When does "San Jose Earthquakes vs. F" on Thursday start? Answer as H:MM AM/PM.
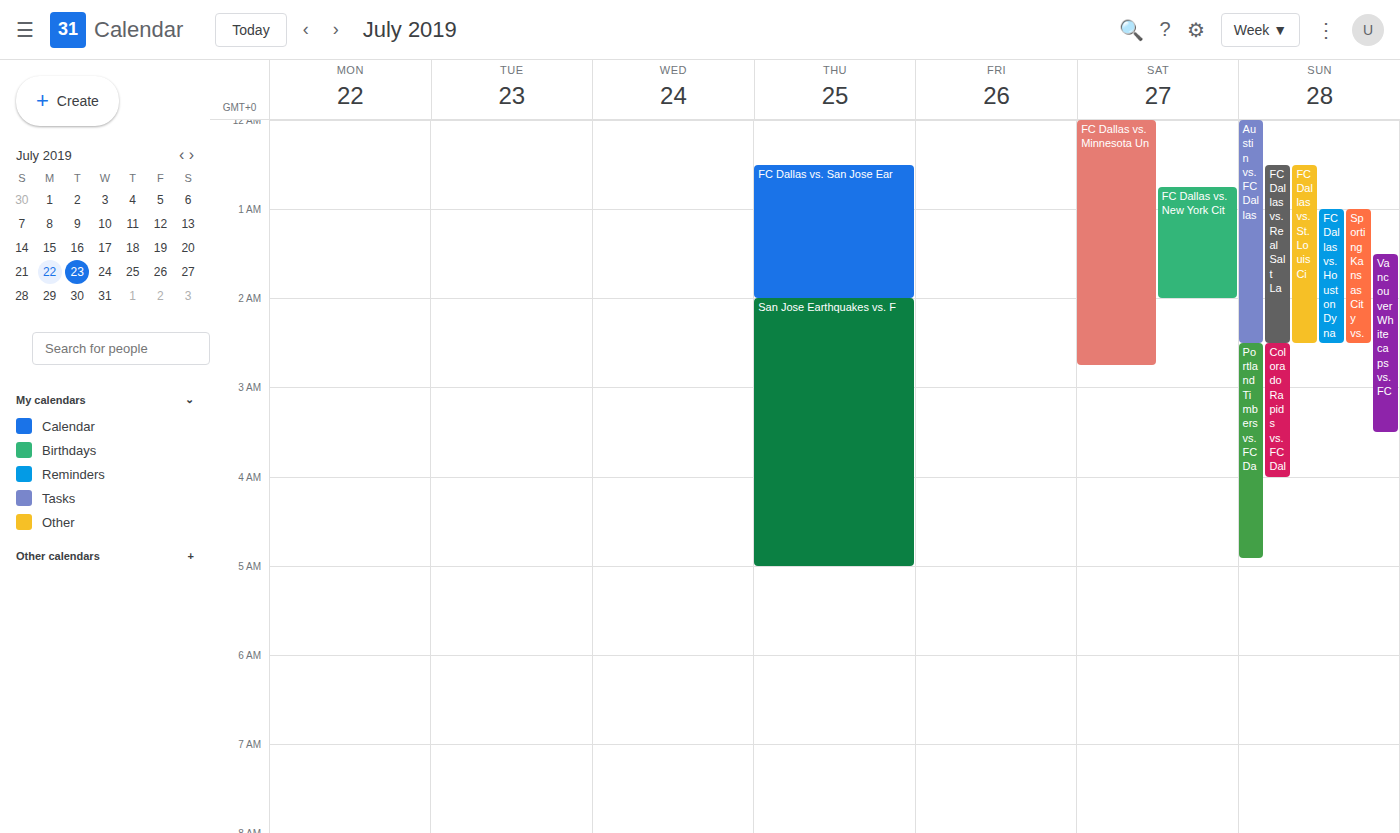
2:00 AM